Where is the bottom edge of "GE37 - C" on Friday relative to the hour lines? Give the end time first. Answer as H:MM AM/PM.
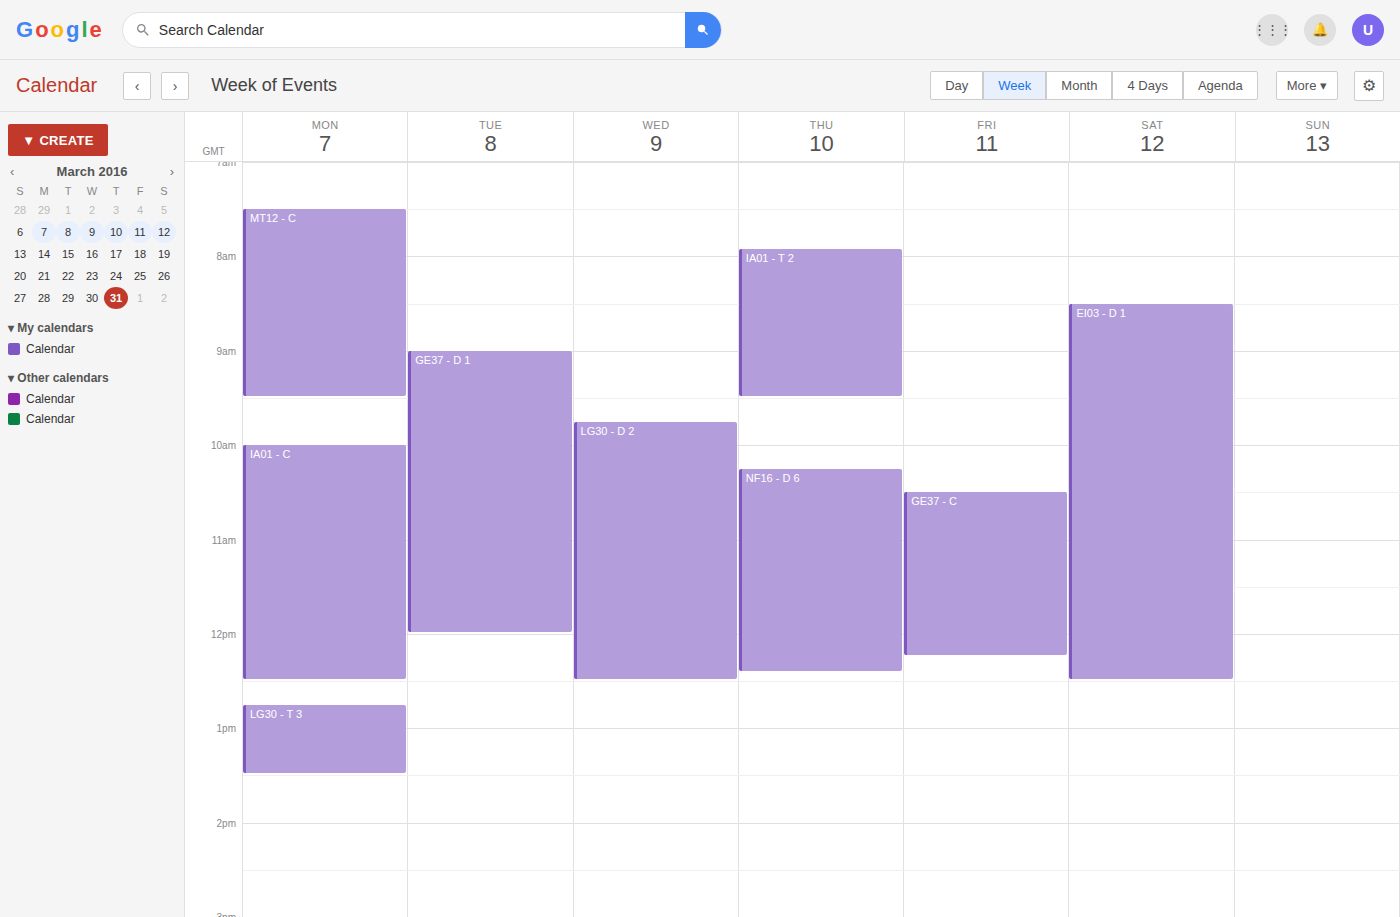
12:15 PM -- neither: a quarter of the way from the 12 PM line to the 1 PM line.